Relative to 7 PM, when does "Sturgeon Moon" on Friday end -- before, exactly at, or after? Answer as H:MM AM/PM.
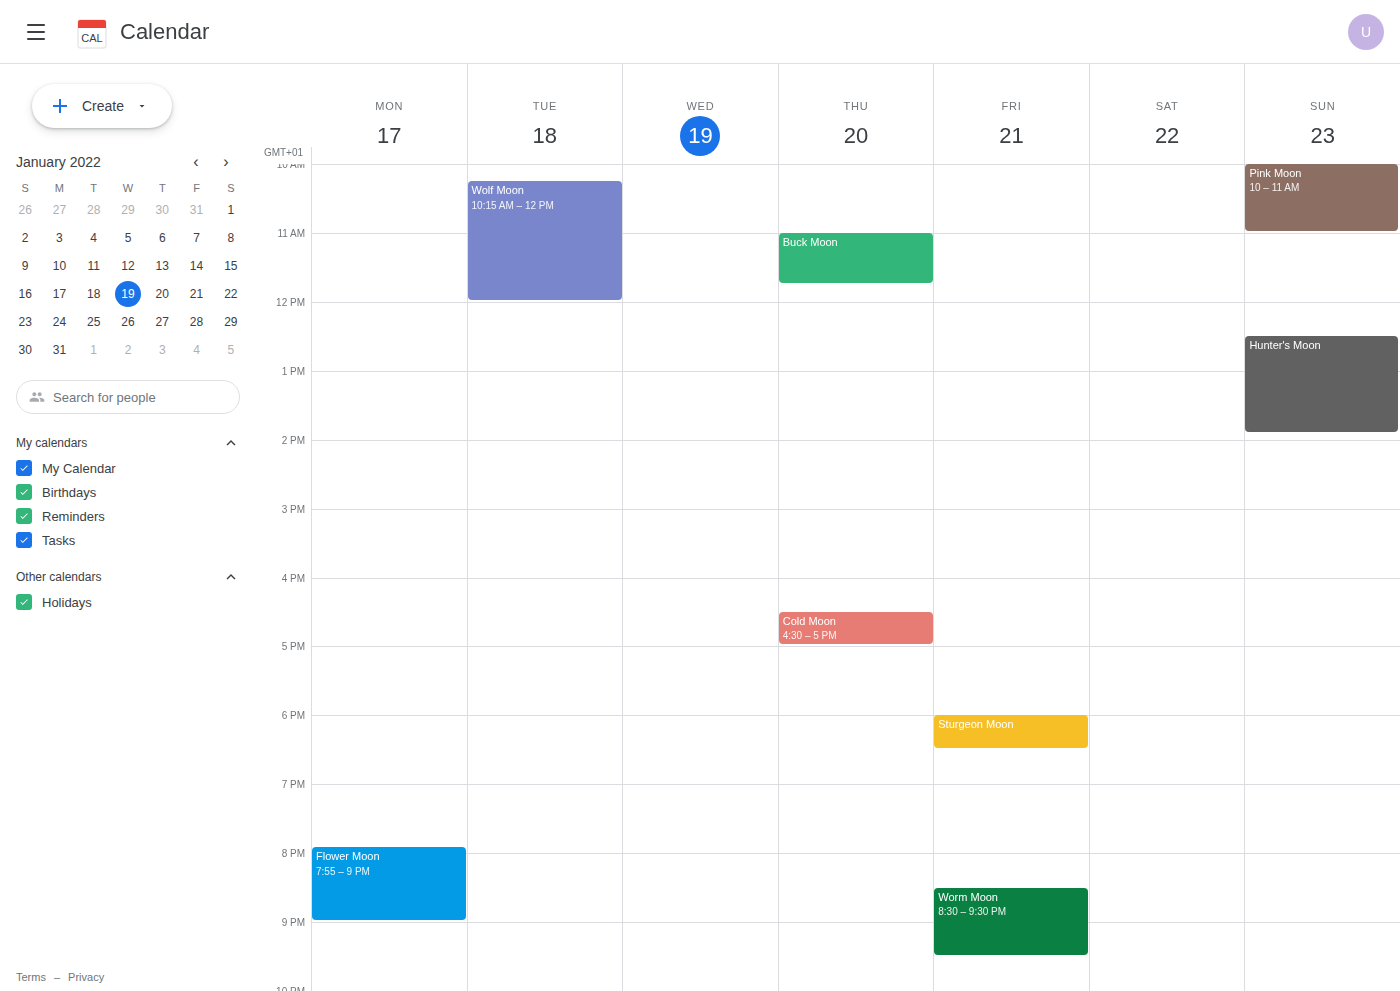
6:30 PM -- before 7 PM, 30 minutes above the 7 PM line.